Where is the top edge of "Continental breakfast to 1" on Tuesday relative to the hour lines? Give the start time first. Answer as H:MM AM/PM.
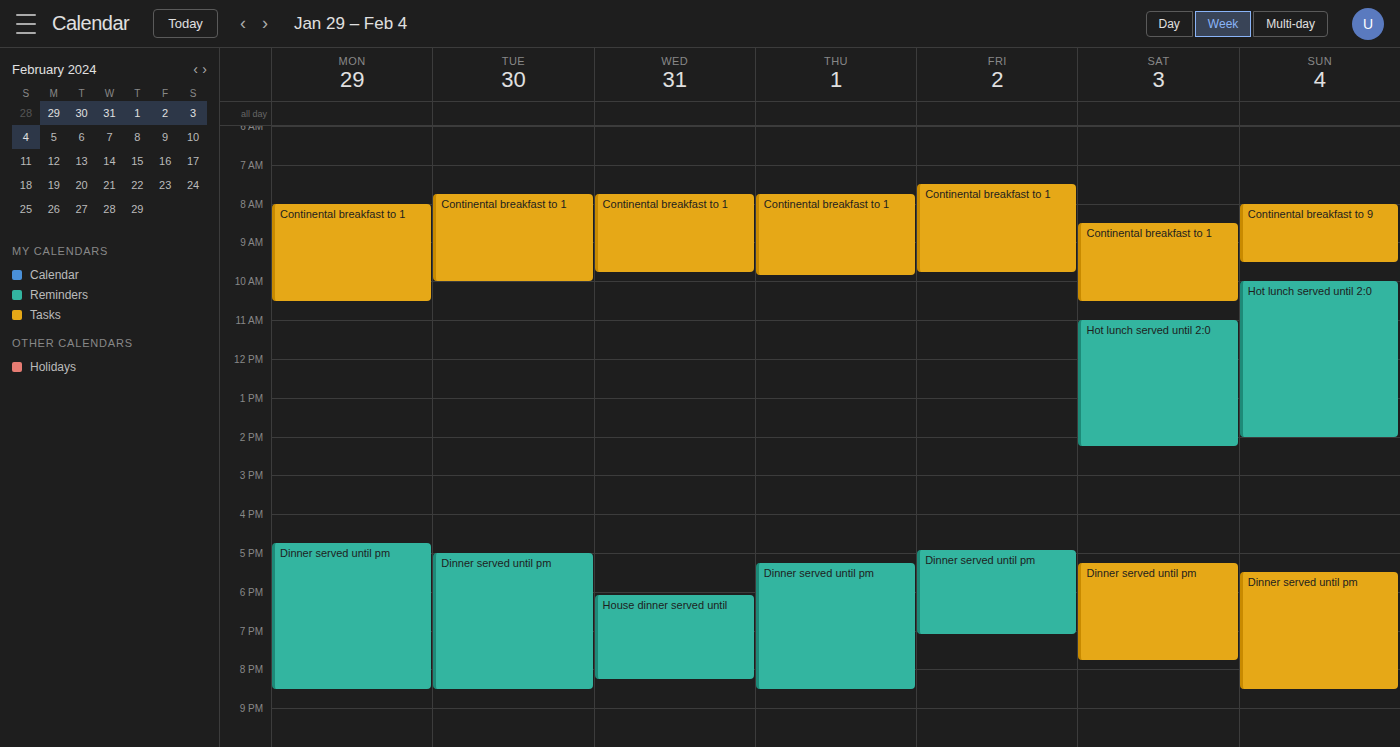
7:45 AM -- neither: three quarters of the way from the 7 AM line to the 8 AM line.